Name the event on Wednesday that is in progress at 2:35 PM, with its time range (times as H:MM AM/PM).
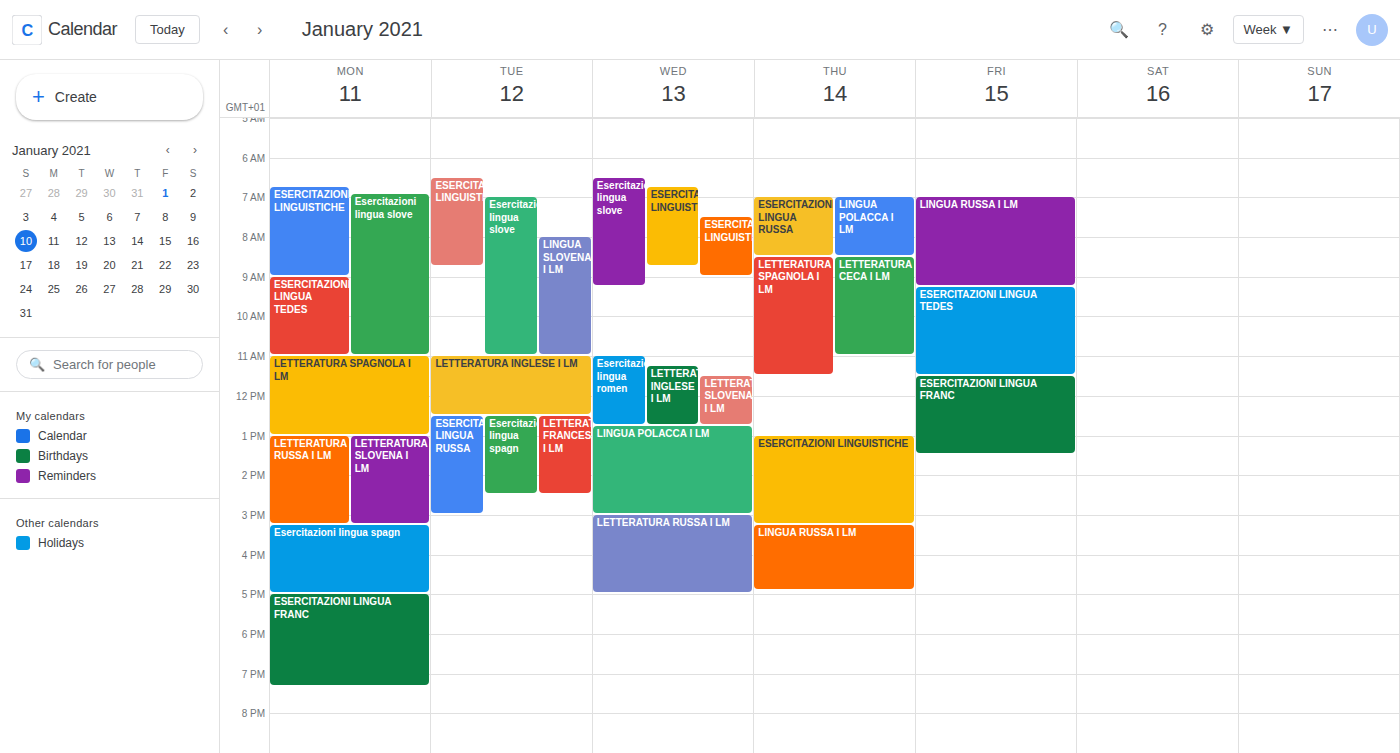
"LINGUA POLACCA I LM", 12:45 PM to 3:00 PM